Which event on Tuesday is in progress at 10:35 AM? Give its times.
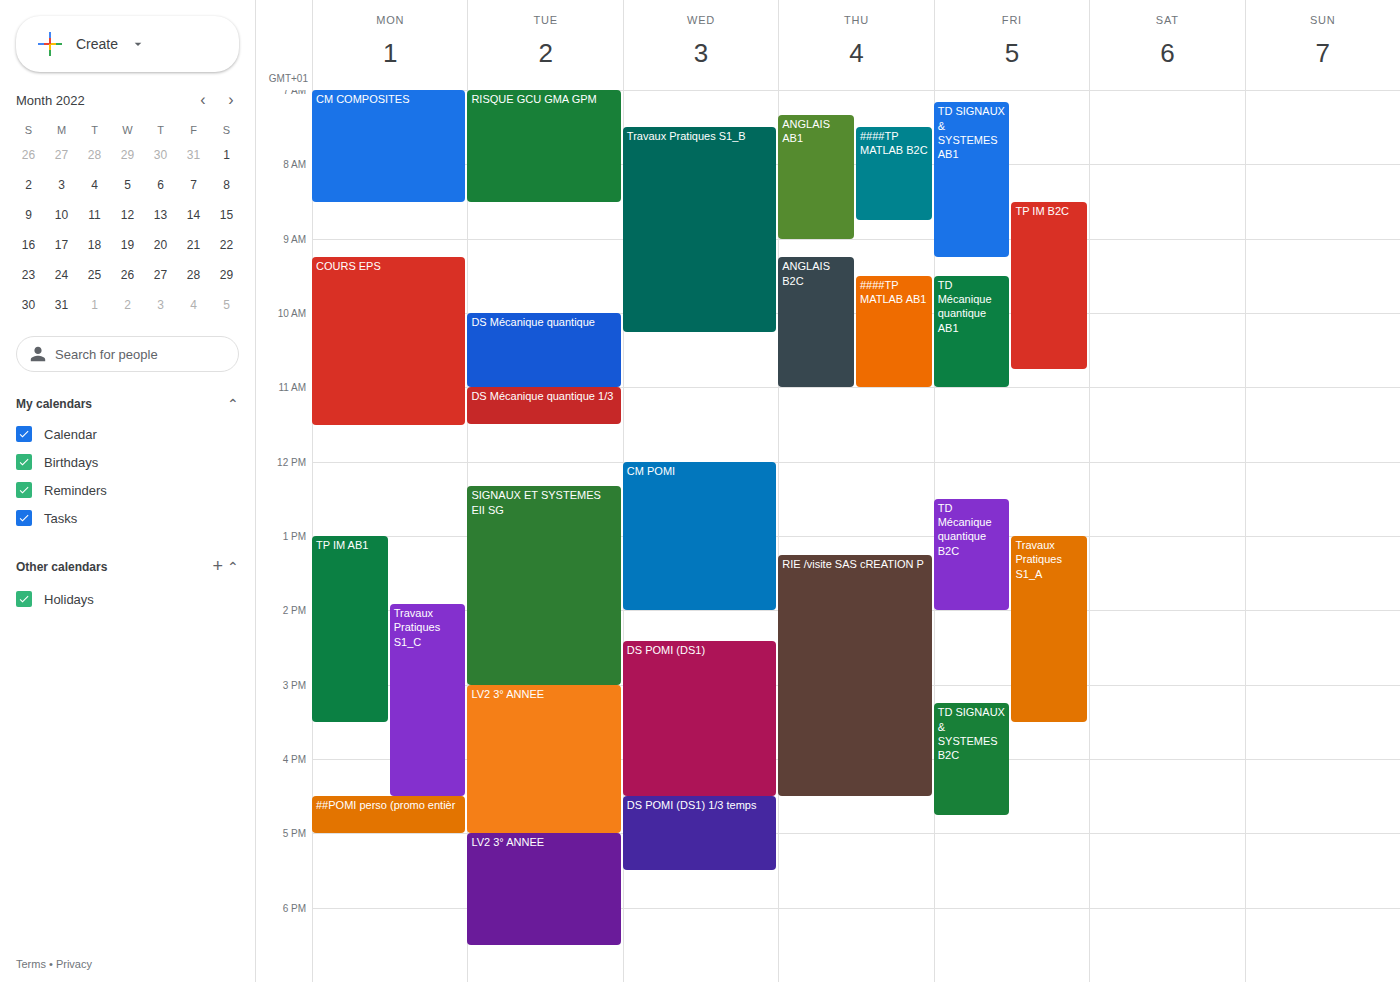
"DS Mécanique quantique", 10:00 AM to 11:00 AM